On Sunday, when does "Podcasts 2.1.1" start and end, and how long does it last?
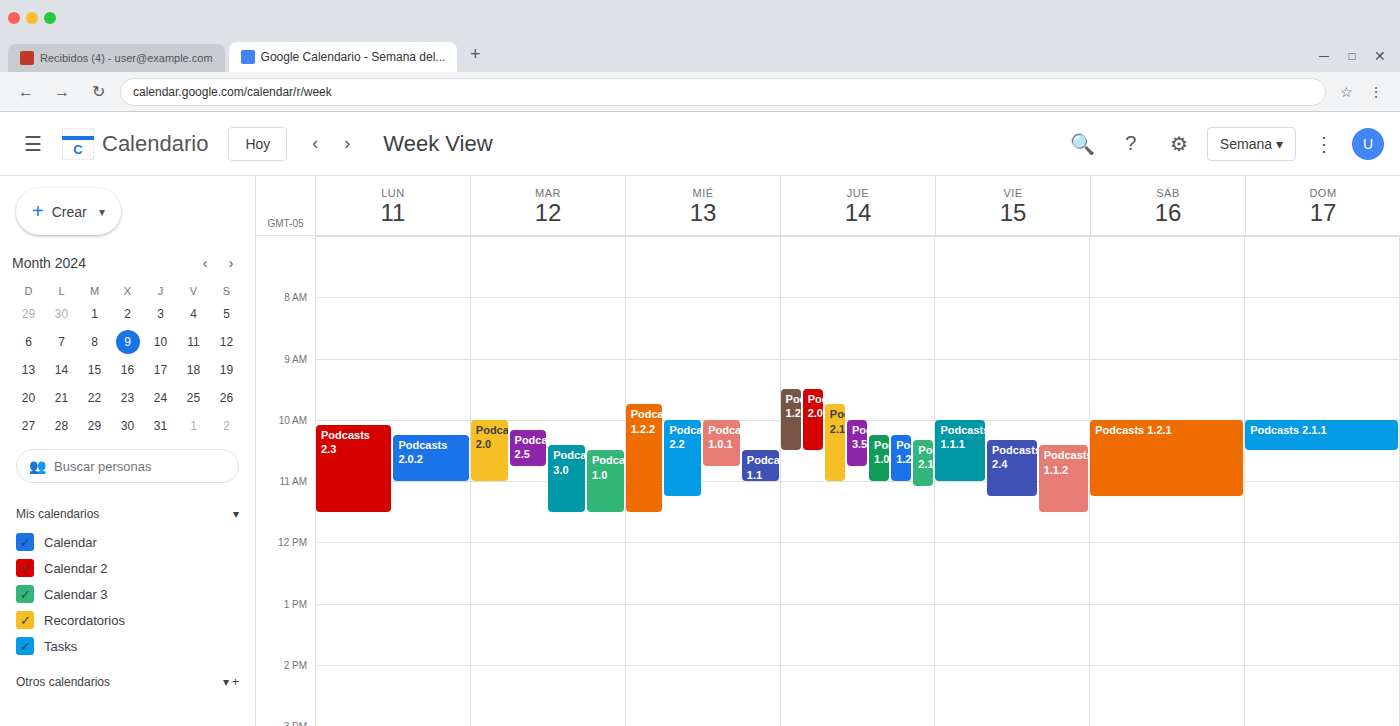
10:00 AM to 10:30 AM, 30 minutes